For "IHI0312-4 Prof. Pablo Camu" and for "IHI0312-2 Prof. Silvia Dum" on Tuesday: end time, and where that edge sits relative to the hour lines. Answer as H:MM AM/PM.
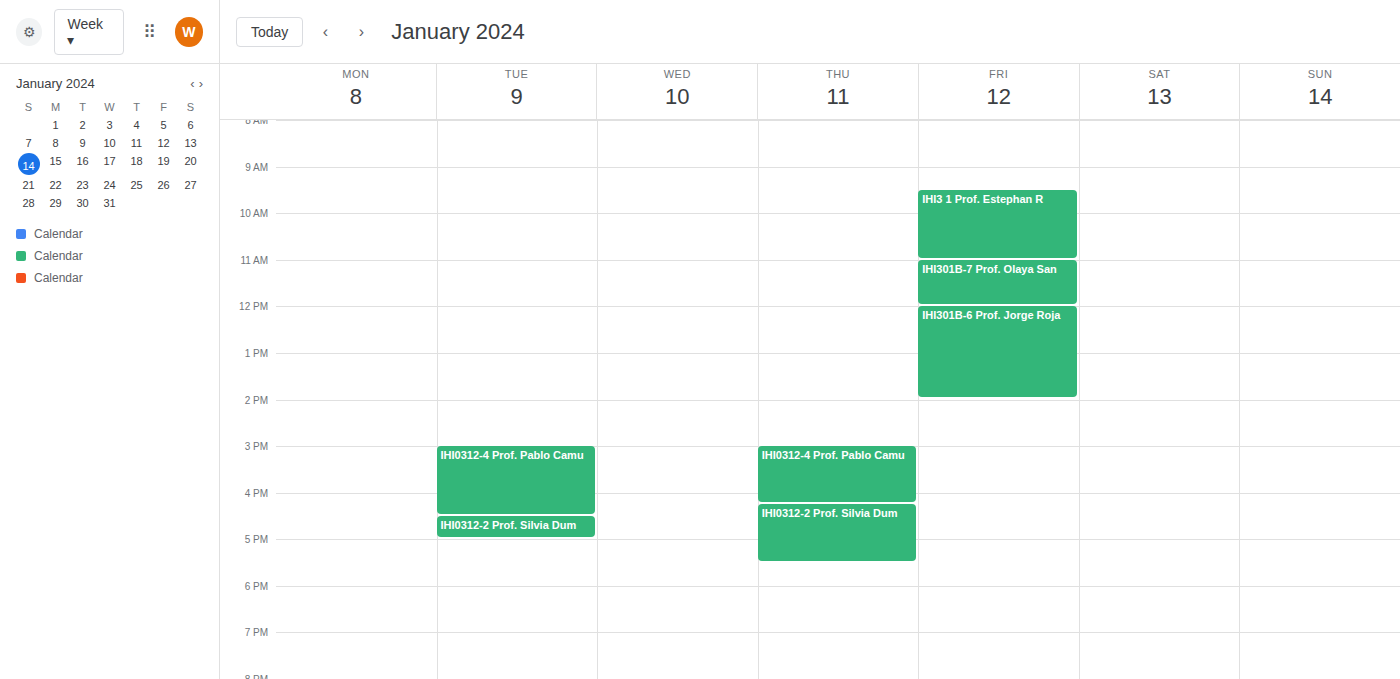
"IHI0312-4 Prof. Pablo Camu": 4:30 PM, halfway between the 4 PM and 5 PM lines. "IHI0312-2 Prof. Silvia Dum": 5:00 PM, exactly on the 5 PM line.